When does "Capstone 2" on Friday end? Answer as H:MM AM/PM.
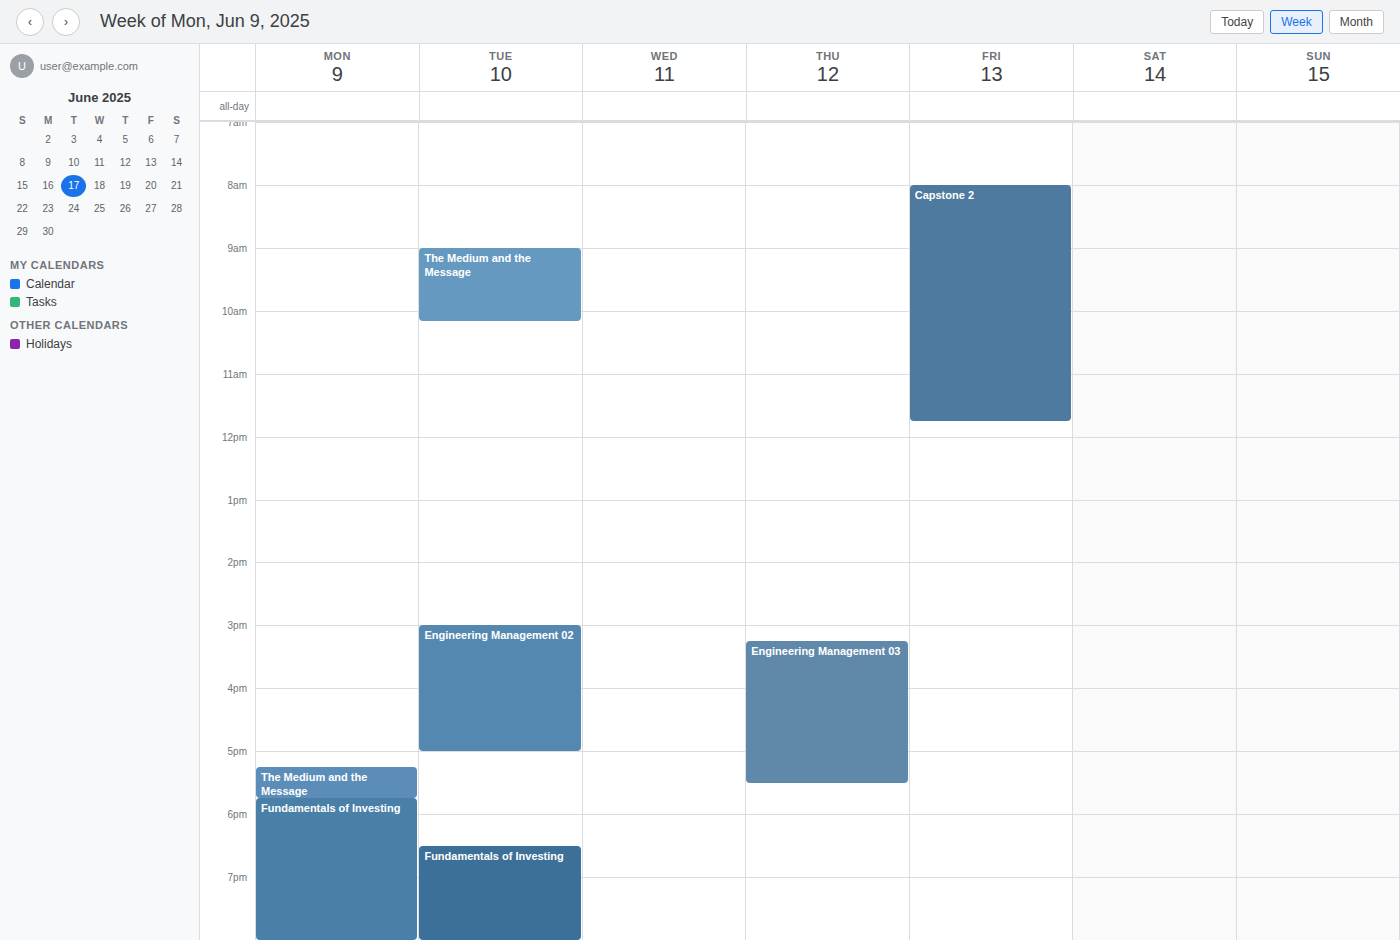
11:45 AM